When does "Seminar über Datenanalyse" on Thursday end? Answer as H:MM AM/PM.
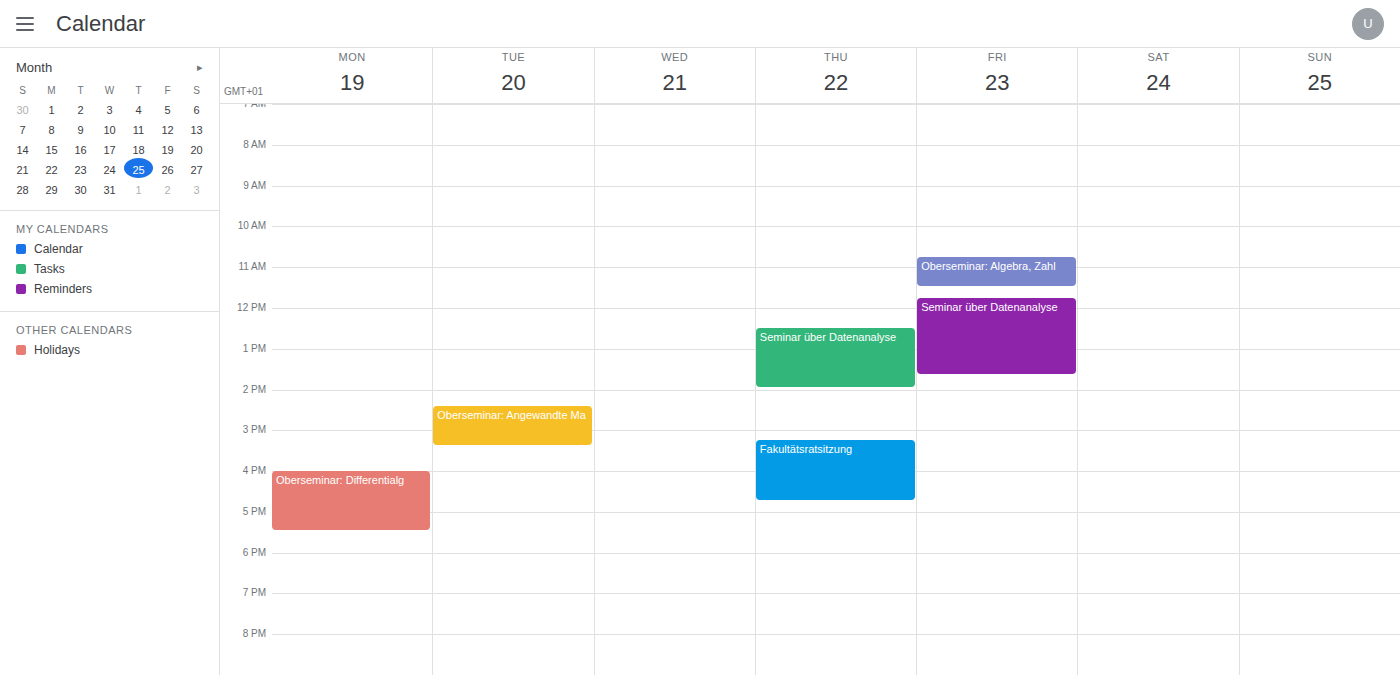
2:00 PM